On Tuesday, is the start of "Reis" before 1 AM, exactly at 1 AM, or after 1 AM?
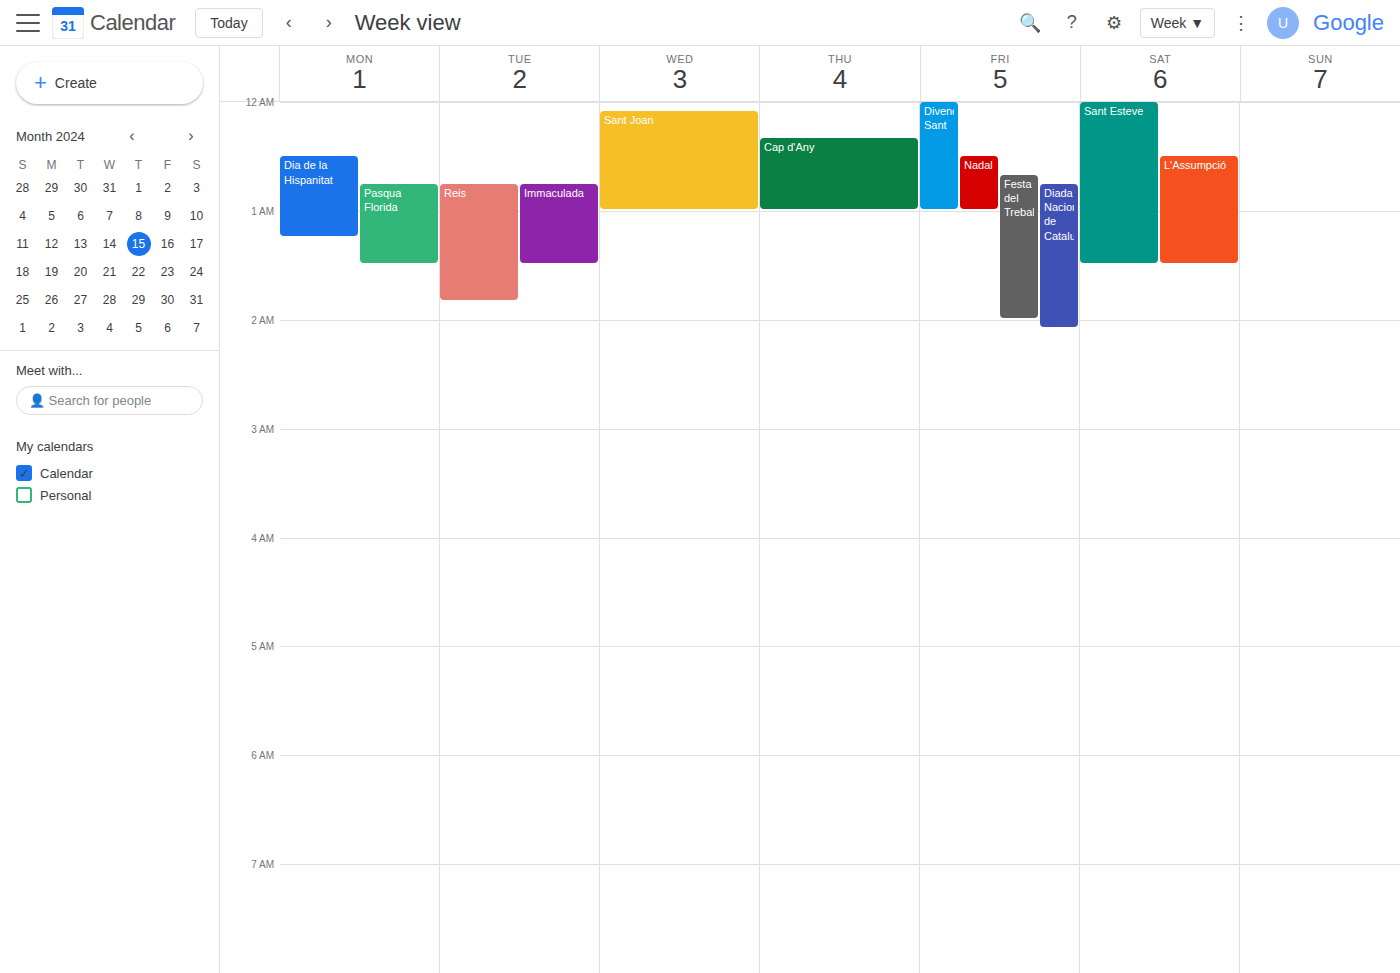
12:45 AM -- before 1 AM, 15 minutes above the 1 AM line.